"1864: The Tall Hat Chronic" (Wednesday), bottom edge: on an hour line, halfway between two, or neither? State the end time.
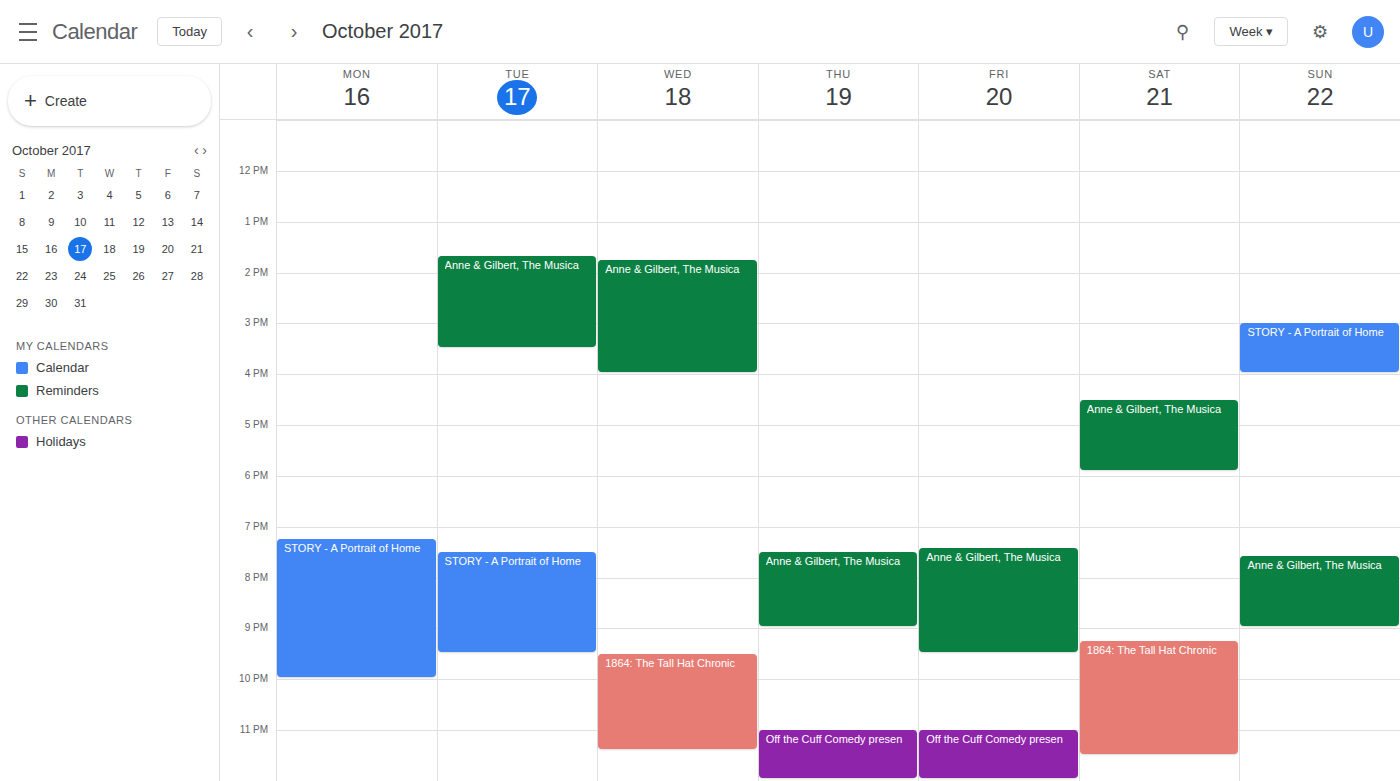
11:25 PM -- neither: 25 minutes below the 11 PM line and 35 minutes above the 12 AM line.